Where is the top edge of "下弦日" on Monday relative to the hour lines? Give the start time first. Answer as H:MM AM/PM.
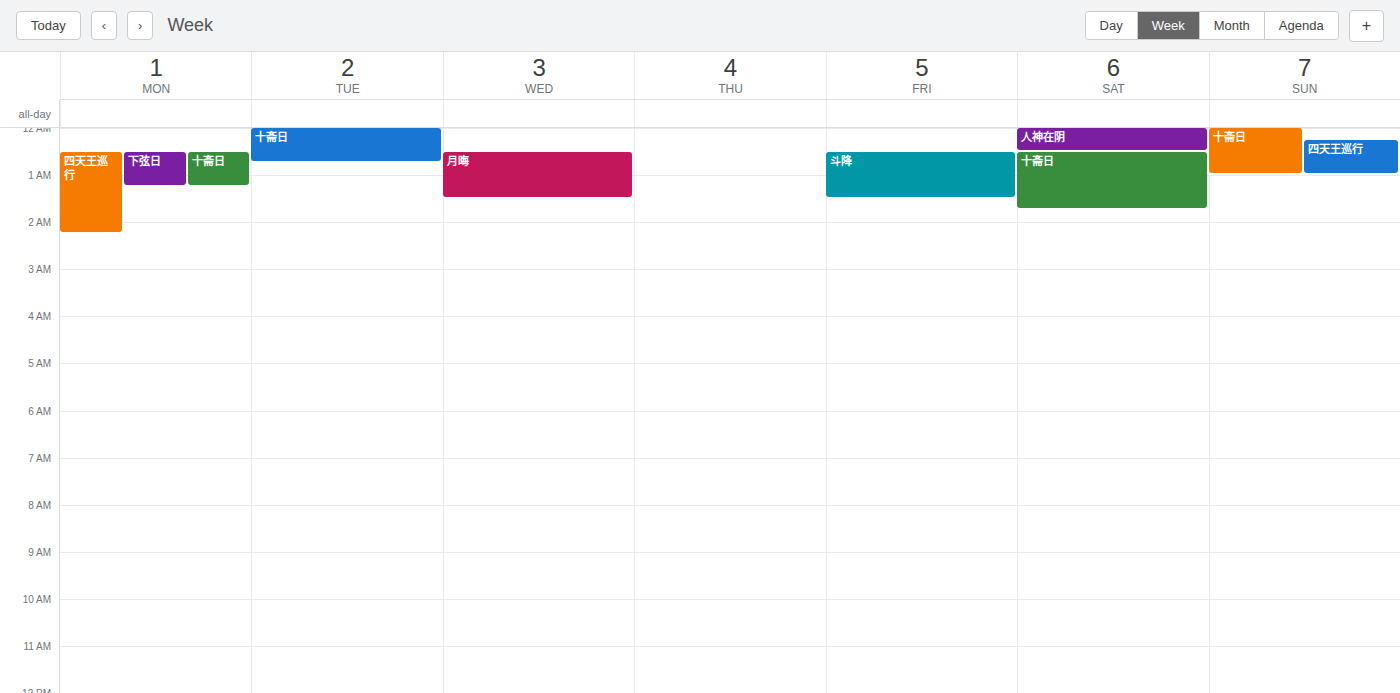
12:30 AM -- halfway between the 12 AM and 1 AM lines.